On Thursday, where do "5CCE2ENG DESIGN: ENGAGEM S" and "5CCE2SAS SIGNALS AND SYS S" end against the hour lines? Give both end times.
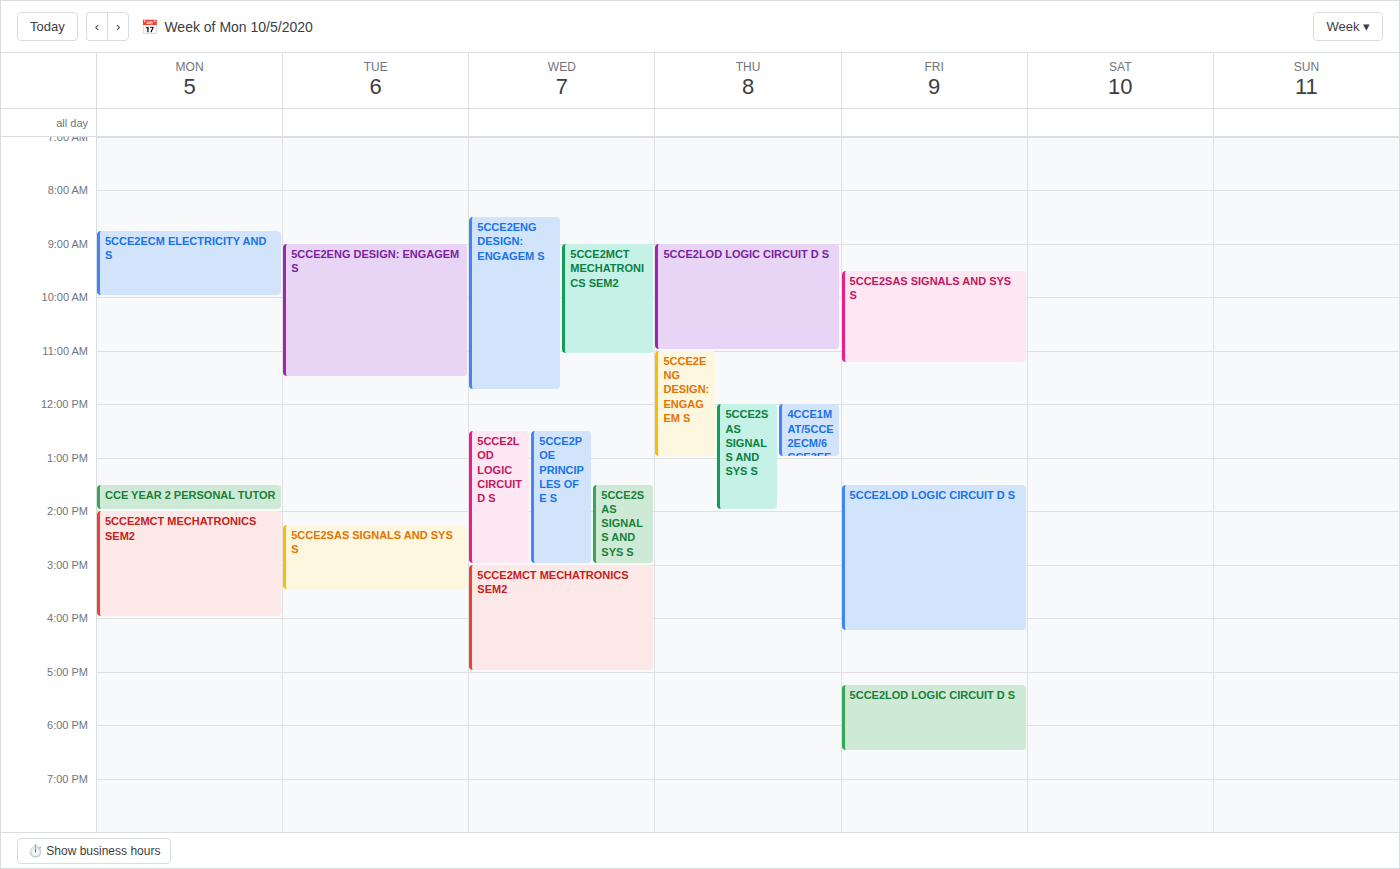
"5CCE2ENG DESIGN: ENGAGEM S": 1:00 PM, exactly on the 1 PM line. "5CCE2SAS SIGNALS AND SYS S": 2:00 PM, exactly on the 2 PM line.